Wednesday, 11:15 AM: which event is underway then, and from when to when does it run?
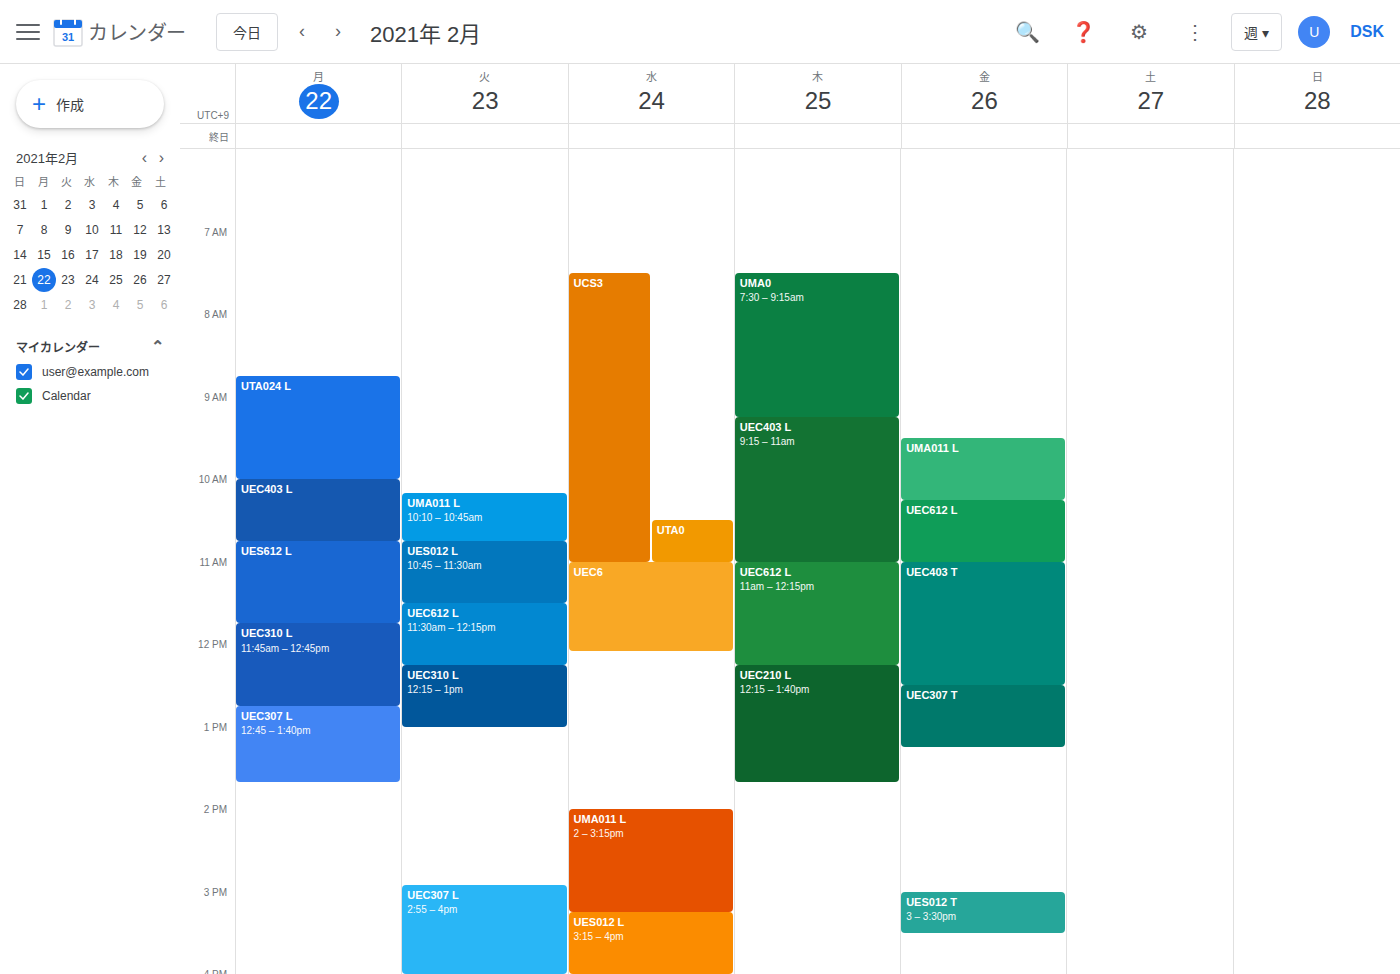
"UEC6", 11:00 AM to 12:05 PM